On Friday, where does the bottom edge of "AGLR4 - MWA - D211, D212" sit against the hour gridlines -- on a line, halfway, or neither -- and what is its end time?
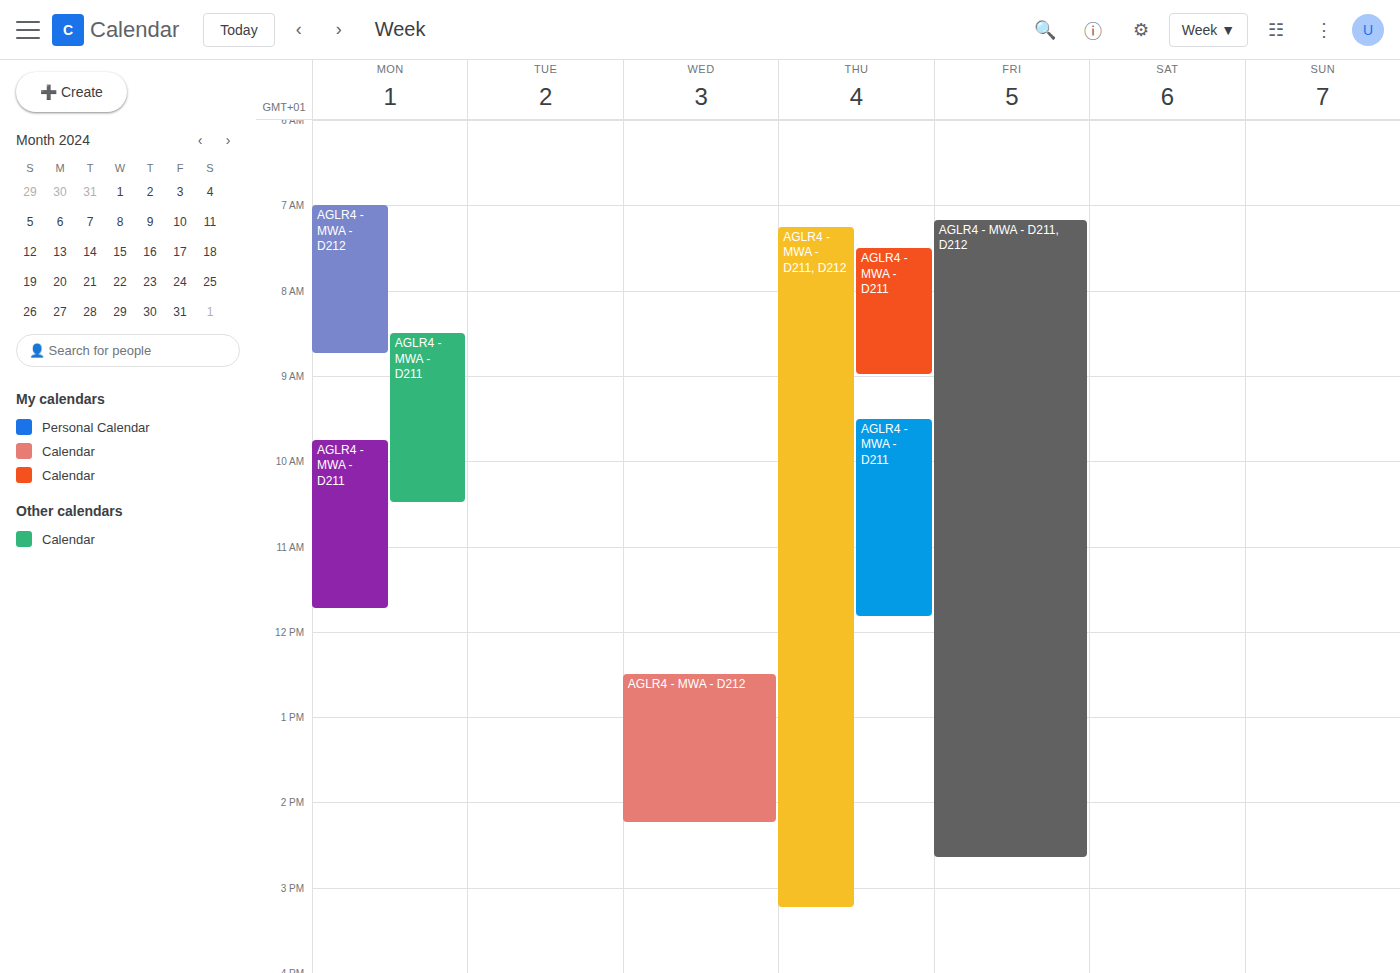
2:40 PM -- neither: 40 minutes below the 2 PM line and 20 minutes above the 3 PM line.